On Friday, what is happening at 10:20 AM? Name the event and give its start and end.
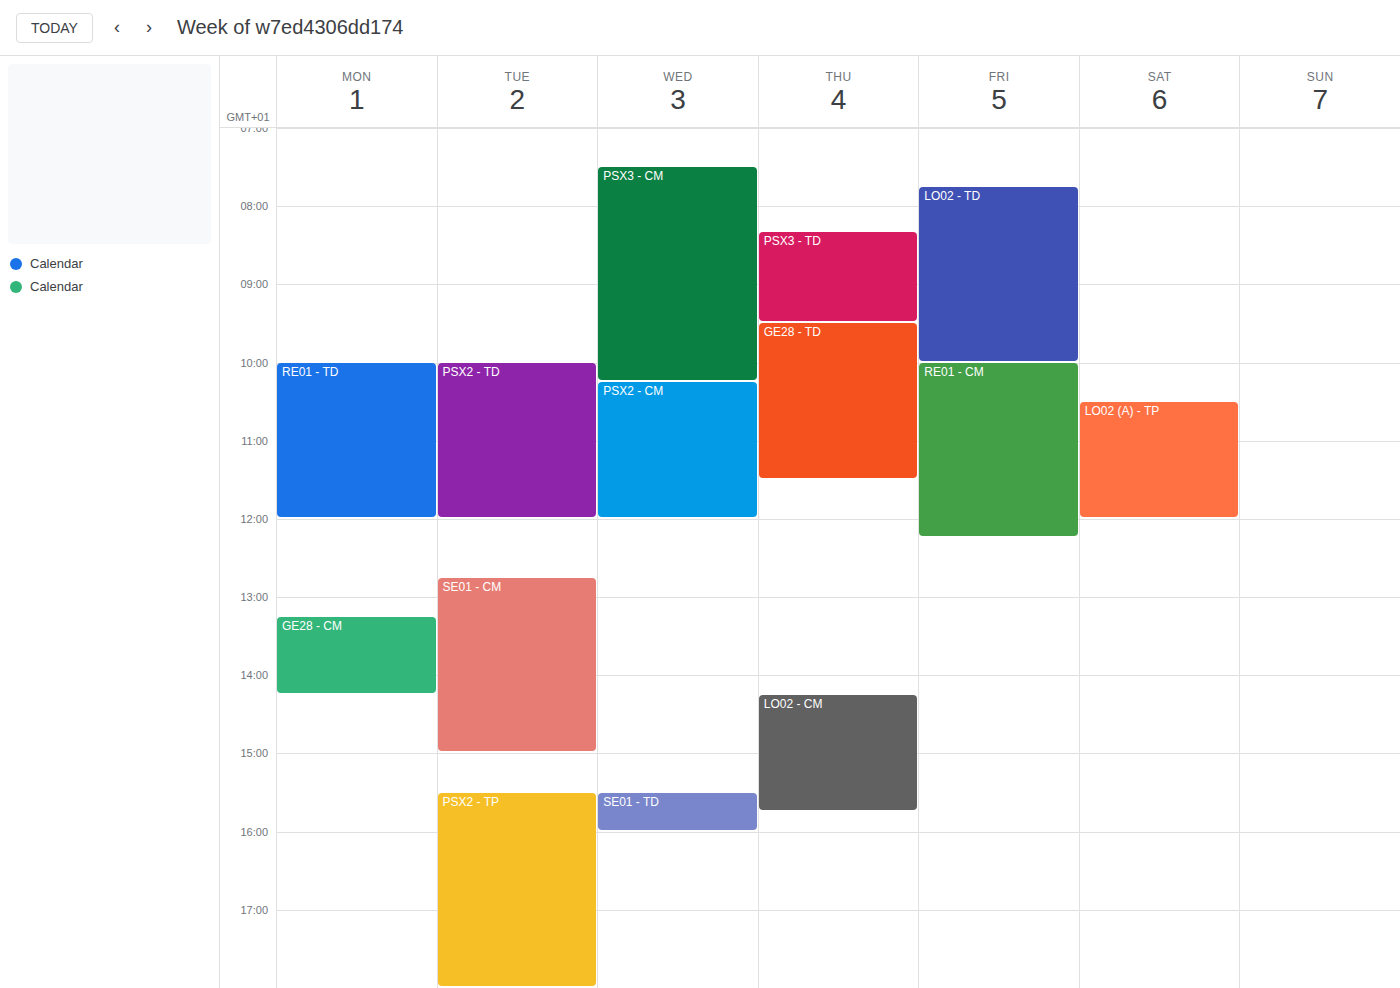
"RE01 - CM", 10:00 AM to 12:15 PM